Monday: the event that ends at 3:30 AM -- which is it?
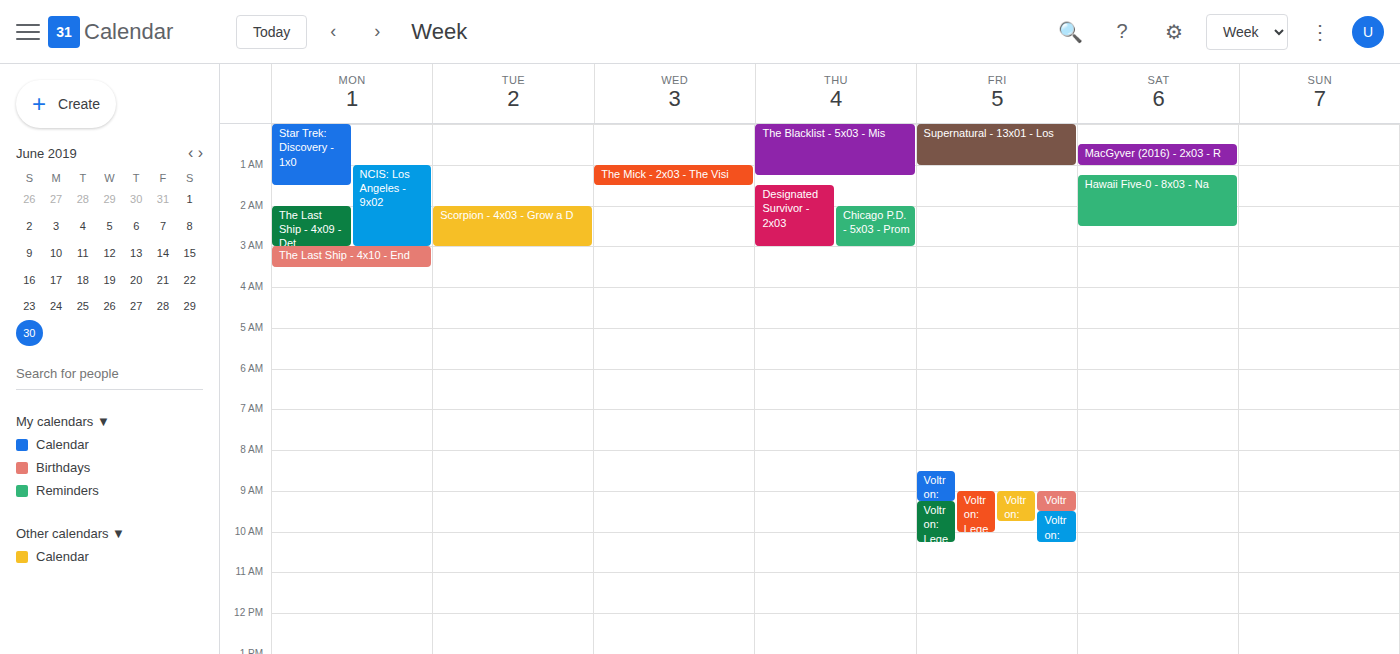
"The Last Ship - 4x10 - End"